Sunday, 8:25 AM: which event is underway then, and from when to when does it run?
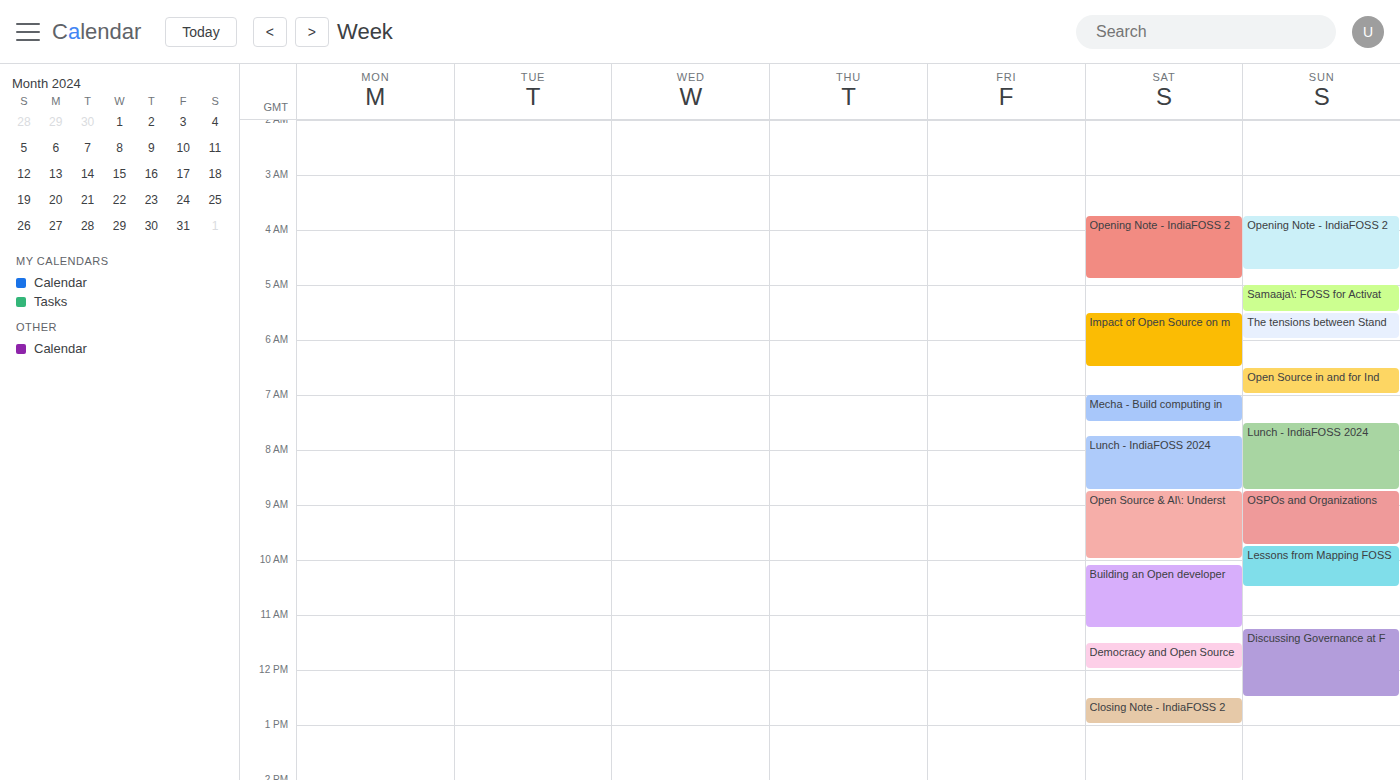
"Lunch - IndiaFOSS 2024", 7:30 AM to 8:45 AM